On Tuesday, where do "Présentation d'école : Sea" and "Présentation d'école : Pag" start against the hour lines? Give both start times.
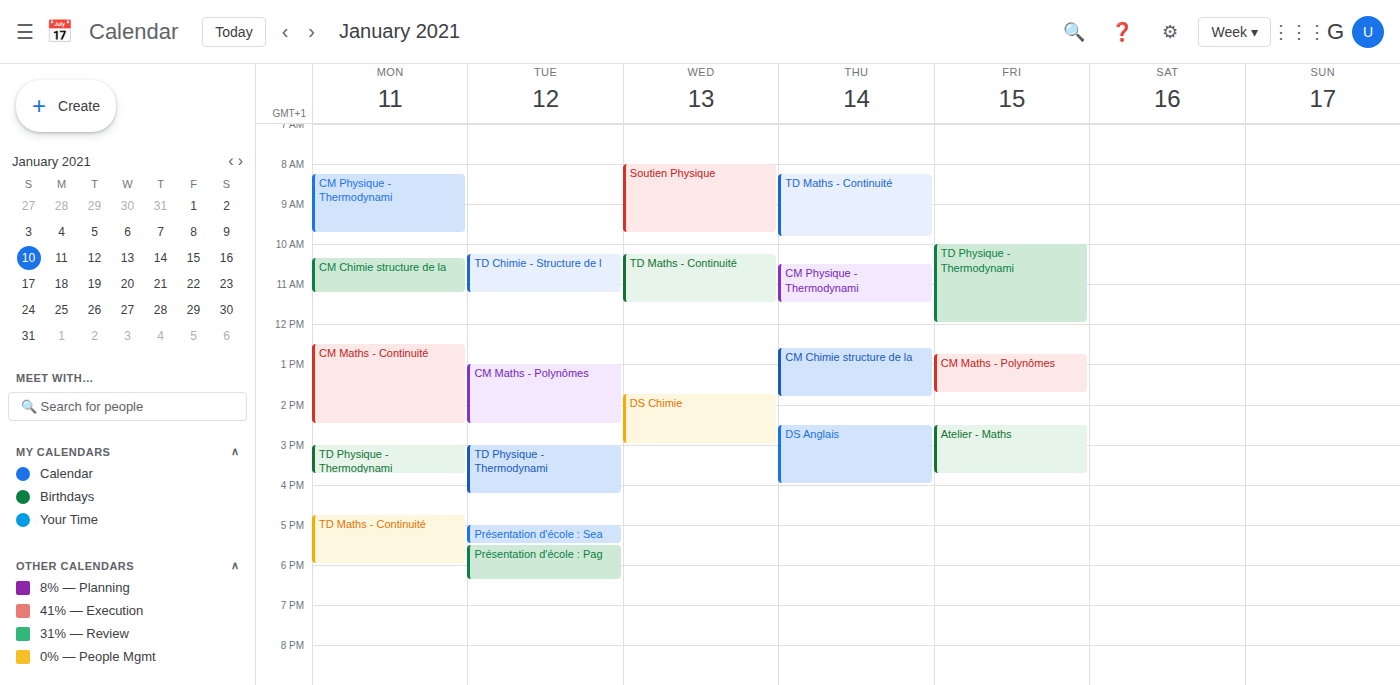
"Présentation d'école : Sea": 5:00 PM, exactly on the 5 PM line. "Présentation d'école : Pag": 5:30 PM, halfway between the 5 PM and 6 PM lines.